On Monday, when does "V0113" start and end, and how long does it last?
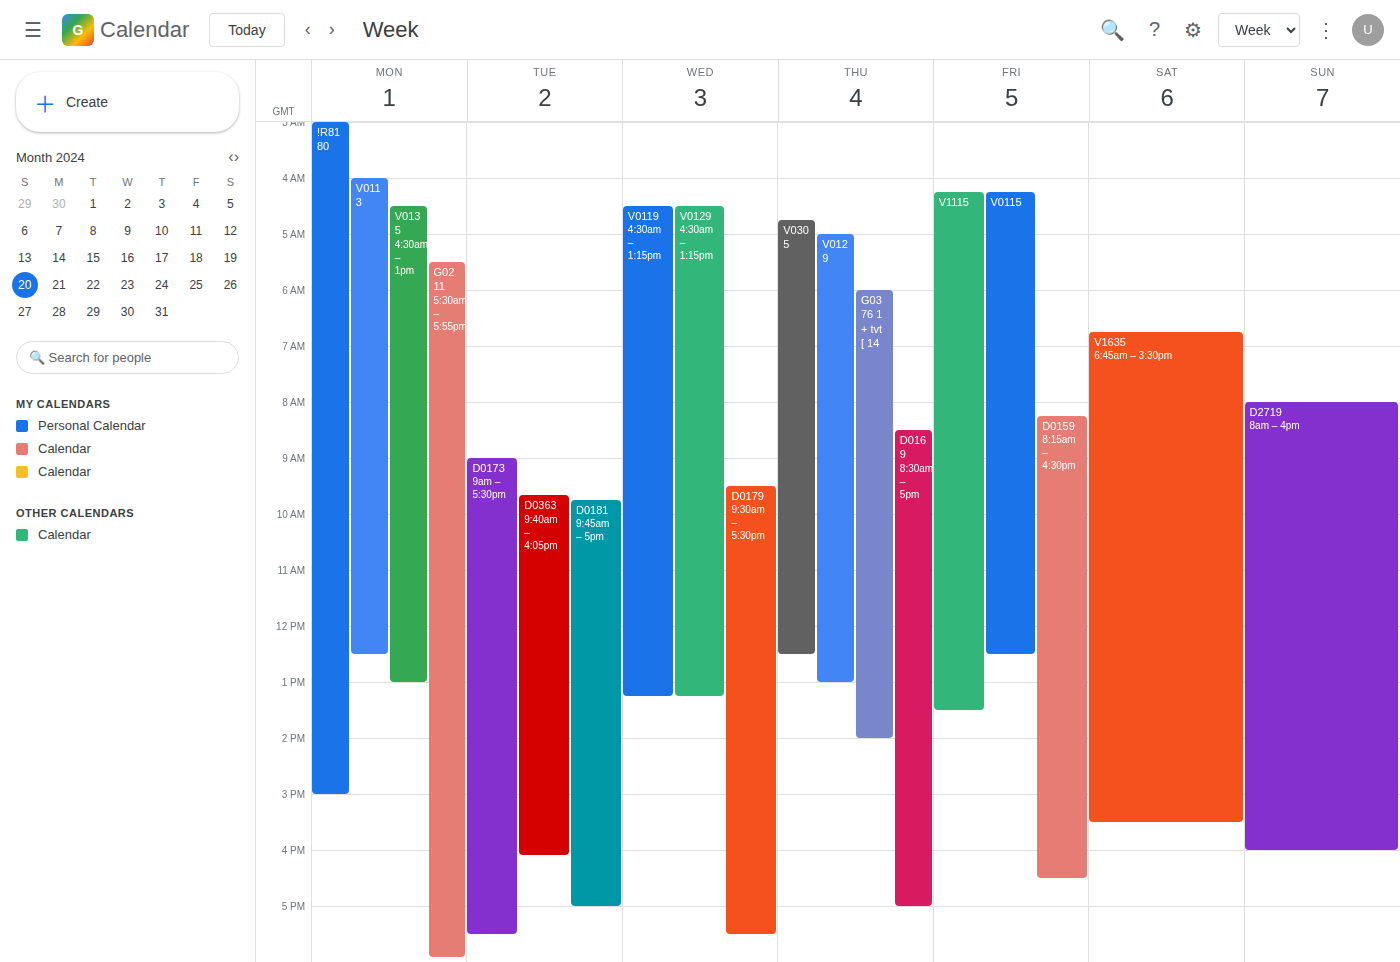
4:00 AM to 12:30 PM, 8 hours 30 minutes